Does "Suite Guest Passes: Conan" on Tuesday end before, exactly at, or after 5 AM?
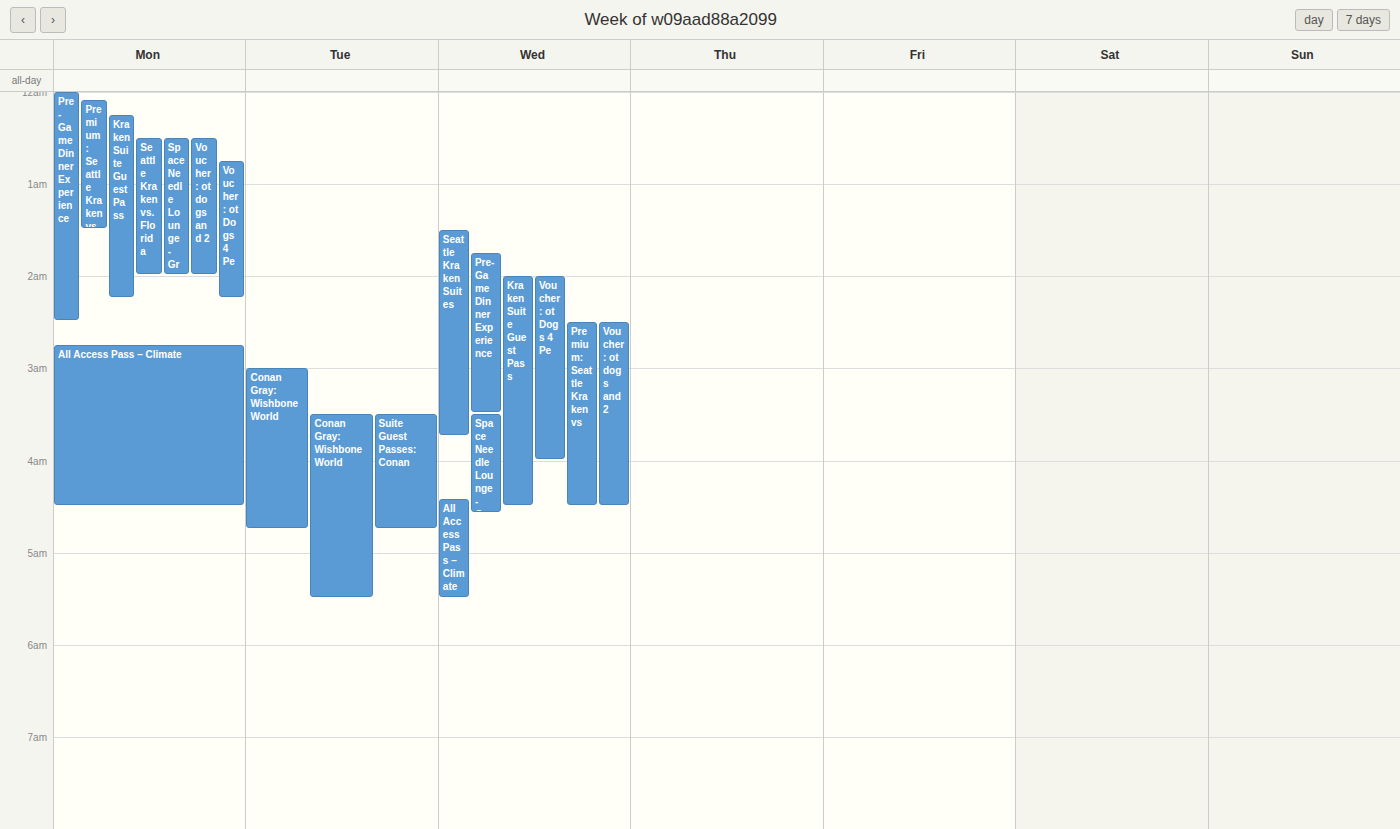
4:45 AM -- before 5 AM, 15 minutes above the 5 AM line.